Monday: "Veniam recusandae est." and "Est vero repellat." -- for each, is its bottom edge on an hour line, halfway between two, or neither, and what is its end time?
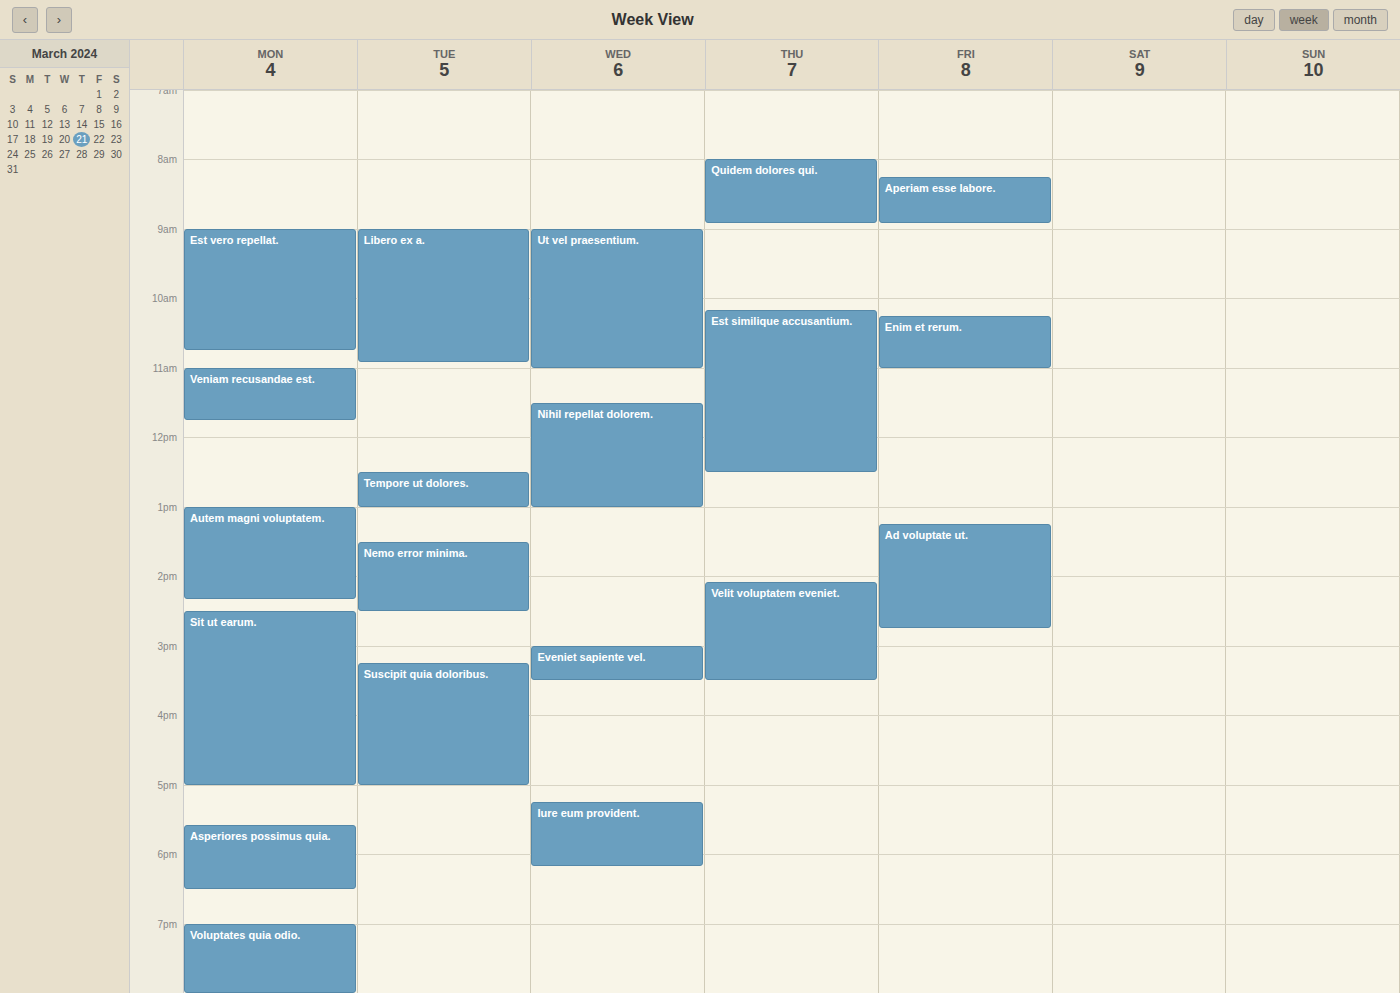
"Veniam recusandae est.": 11:45 AM, neither: three quarters of the way from the 11 AM line to the 12 PM line. "Est vero repellat.": 10:45 AM, neither: three quarters of the way from the 10 AM line to the 11 AM line.